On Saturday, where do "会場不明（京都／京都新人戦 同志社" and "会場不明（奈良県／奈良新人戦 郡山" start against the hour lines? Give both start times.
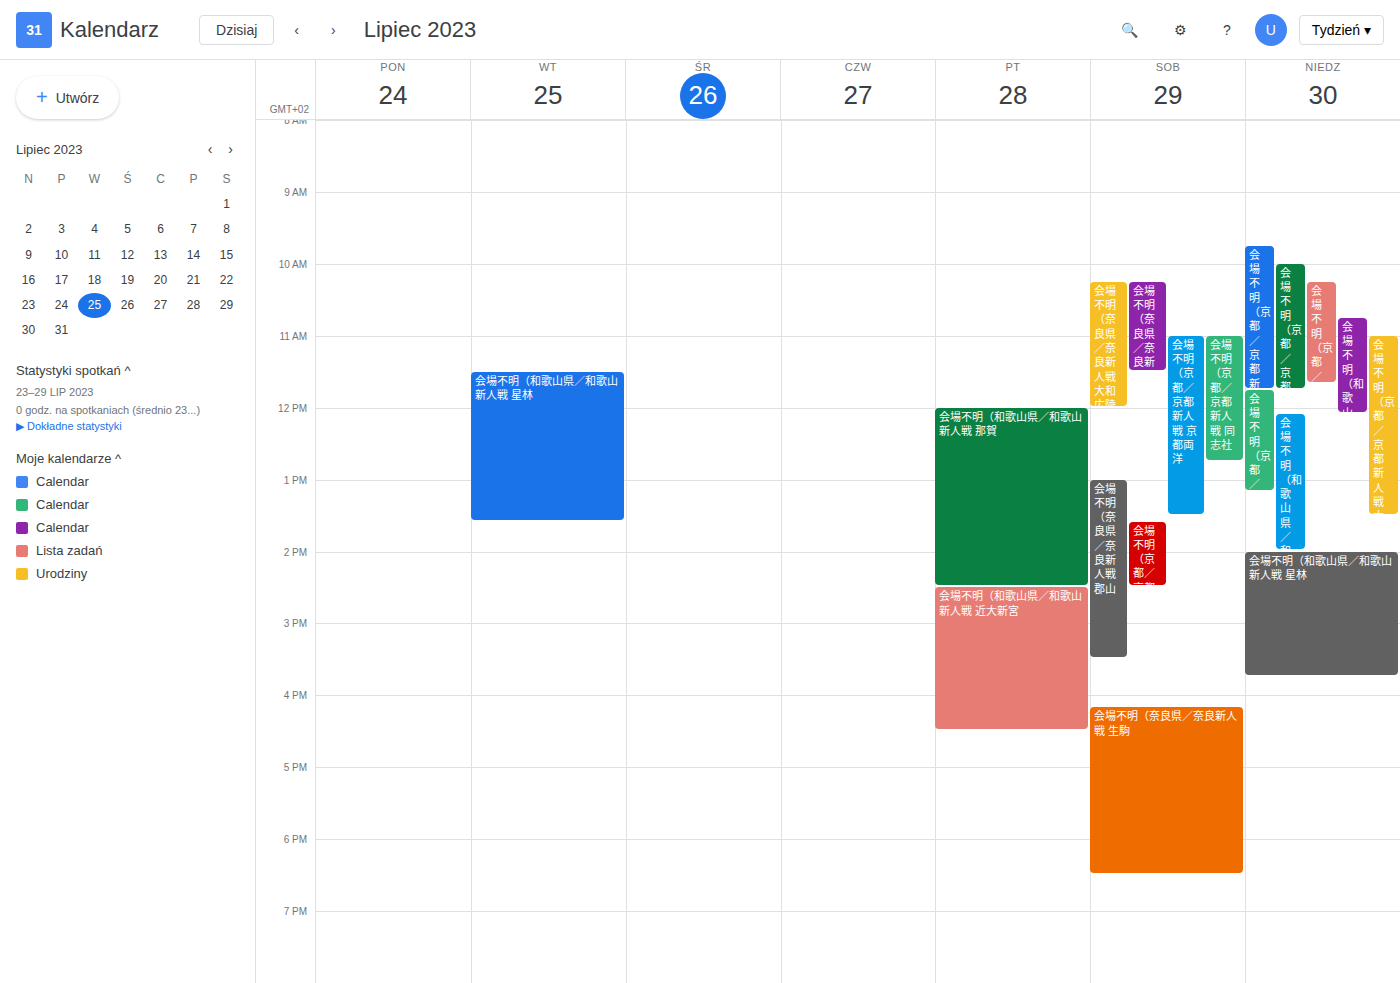
"会場不明（京都／京都新人戦 同志社": 11:00 AM, exactly on the 11 AM line. "会場不明（奈良県／奈良新人戦 郡山": 1:00 PM, exactly on the 1 PM line.